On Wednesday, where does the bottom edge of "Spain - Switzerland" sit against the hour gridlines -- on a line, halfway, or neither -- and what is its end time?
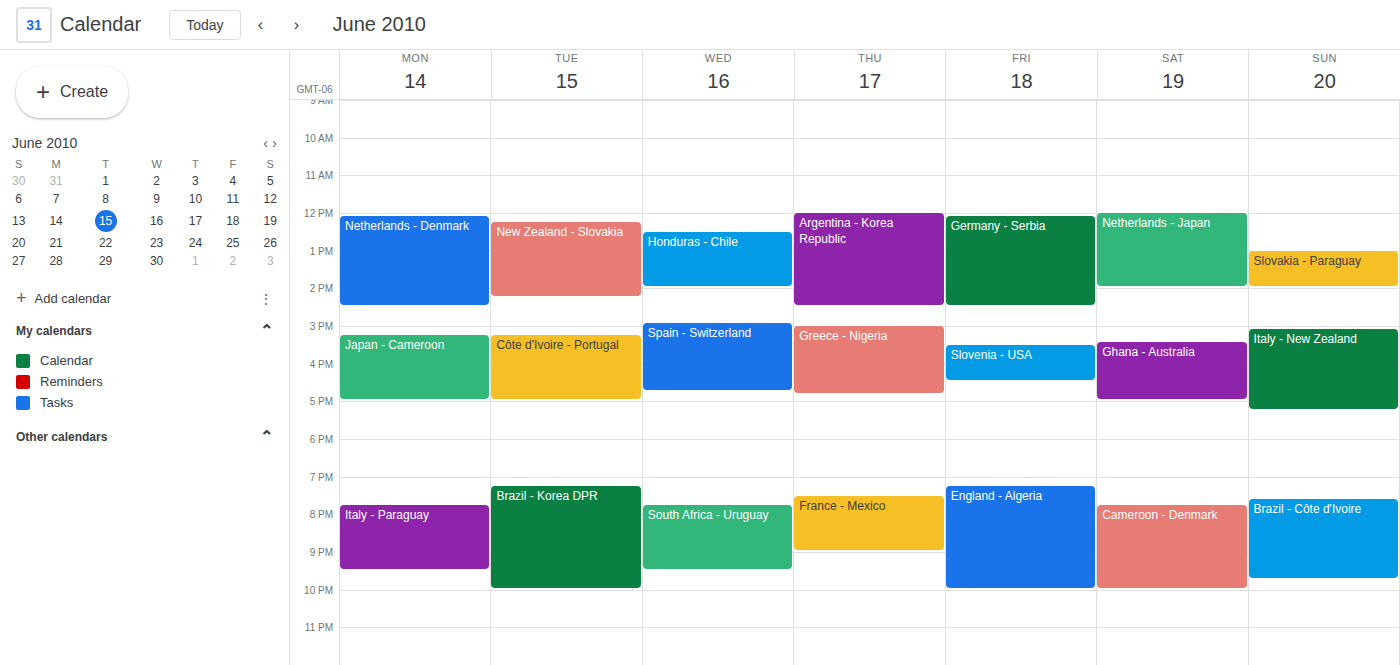
4:45 PM -- neither: three quarters of the way from the 4 PM line to the 5 PM line.